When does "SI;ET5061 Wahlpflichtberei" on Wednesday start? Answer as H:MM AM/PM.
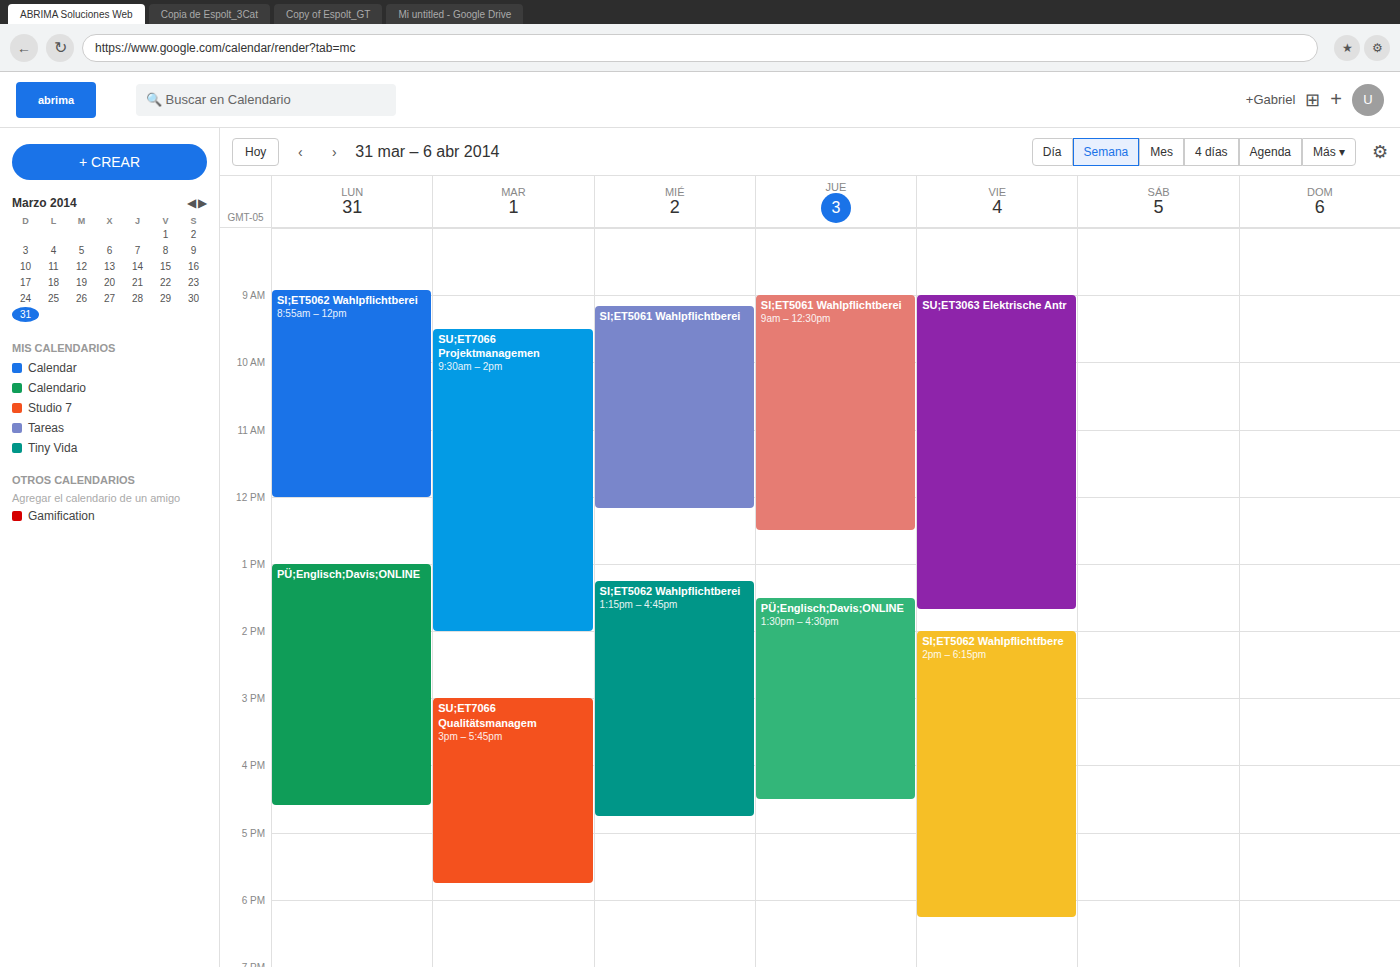
9:10 AM